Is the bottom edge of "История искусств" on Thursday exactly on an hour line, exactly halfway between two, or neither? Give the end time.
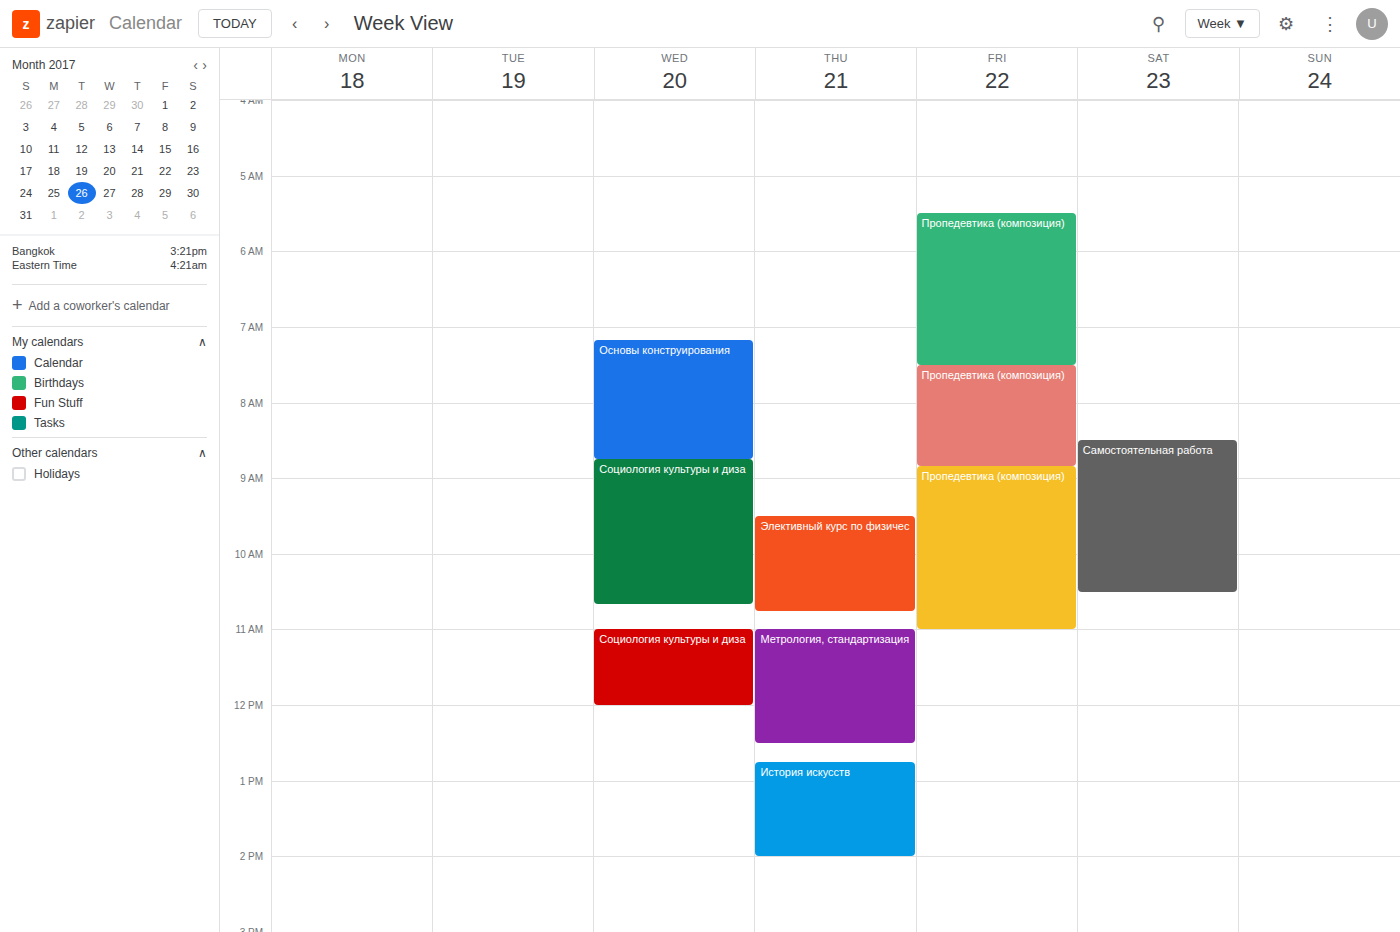
2:00 PM -- exactly on the 2 PM line.